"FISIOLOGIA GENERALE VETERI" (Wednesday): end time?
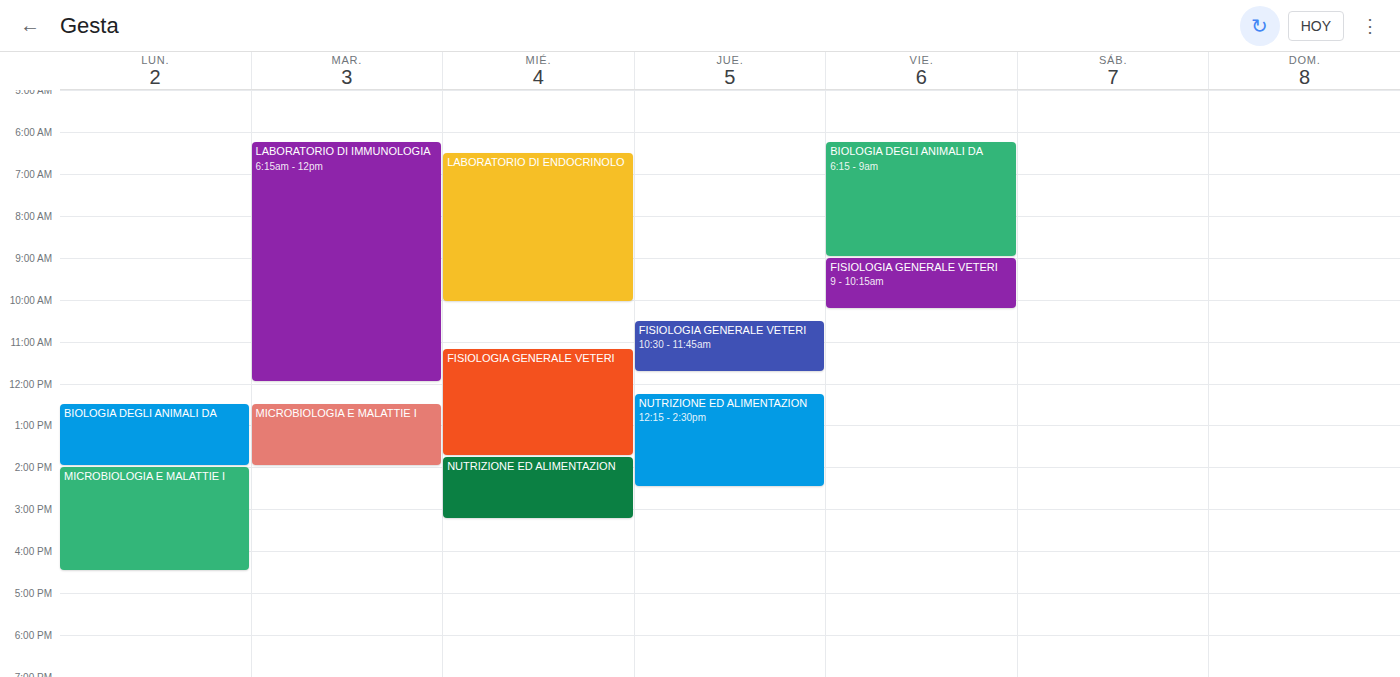
1:45 PM